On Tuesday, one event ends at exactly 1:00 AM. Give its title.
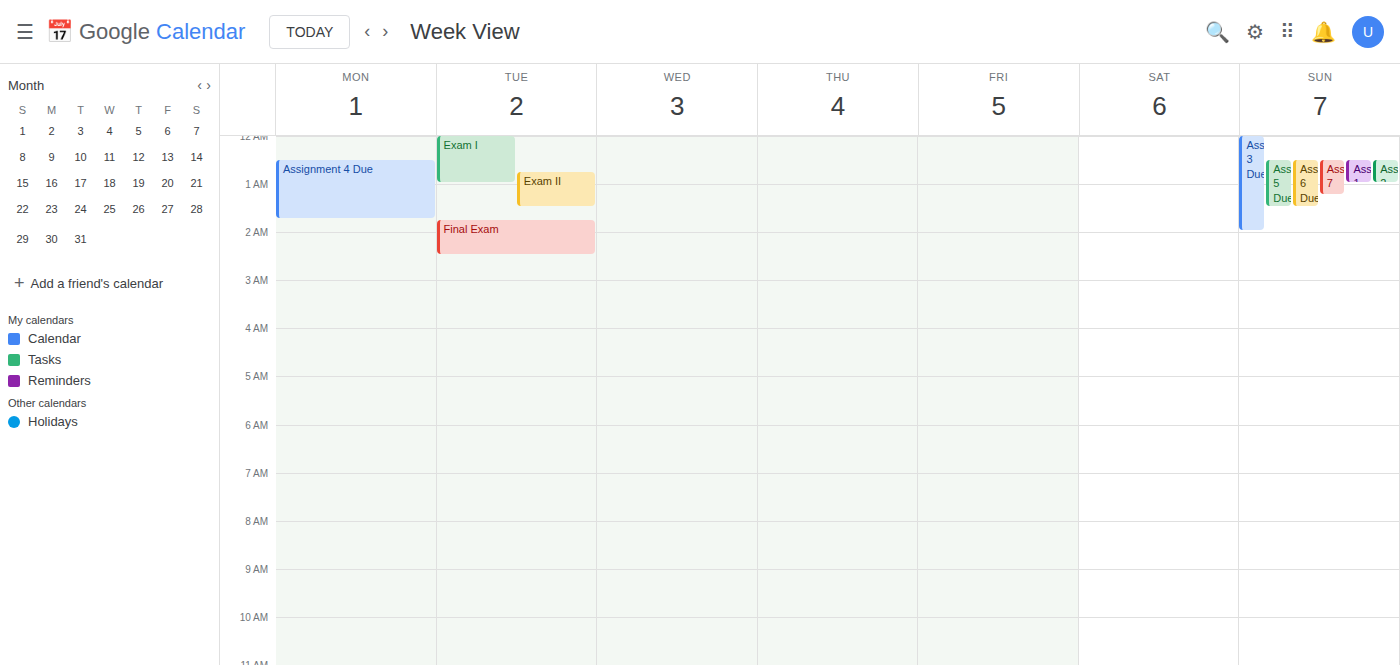
"Exam I"